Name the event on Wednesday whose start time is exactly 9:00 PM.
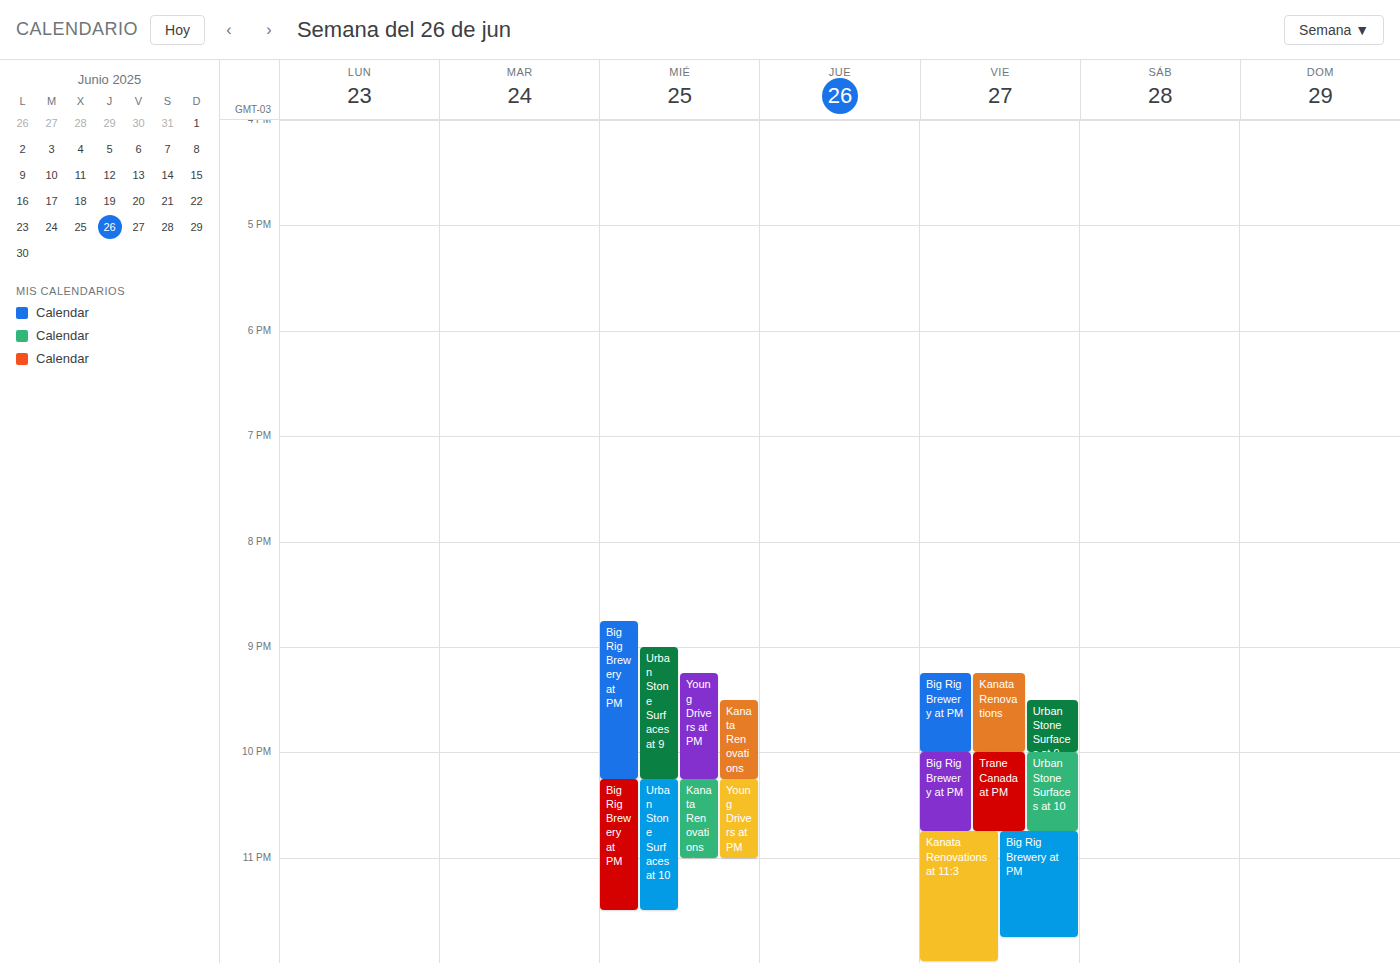
"Urban Stone Surfaces at 9"